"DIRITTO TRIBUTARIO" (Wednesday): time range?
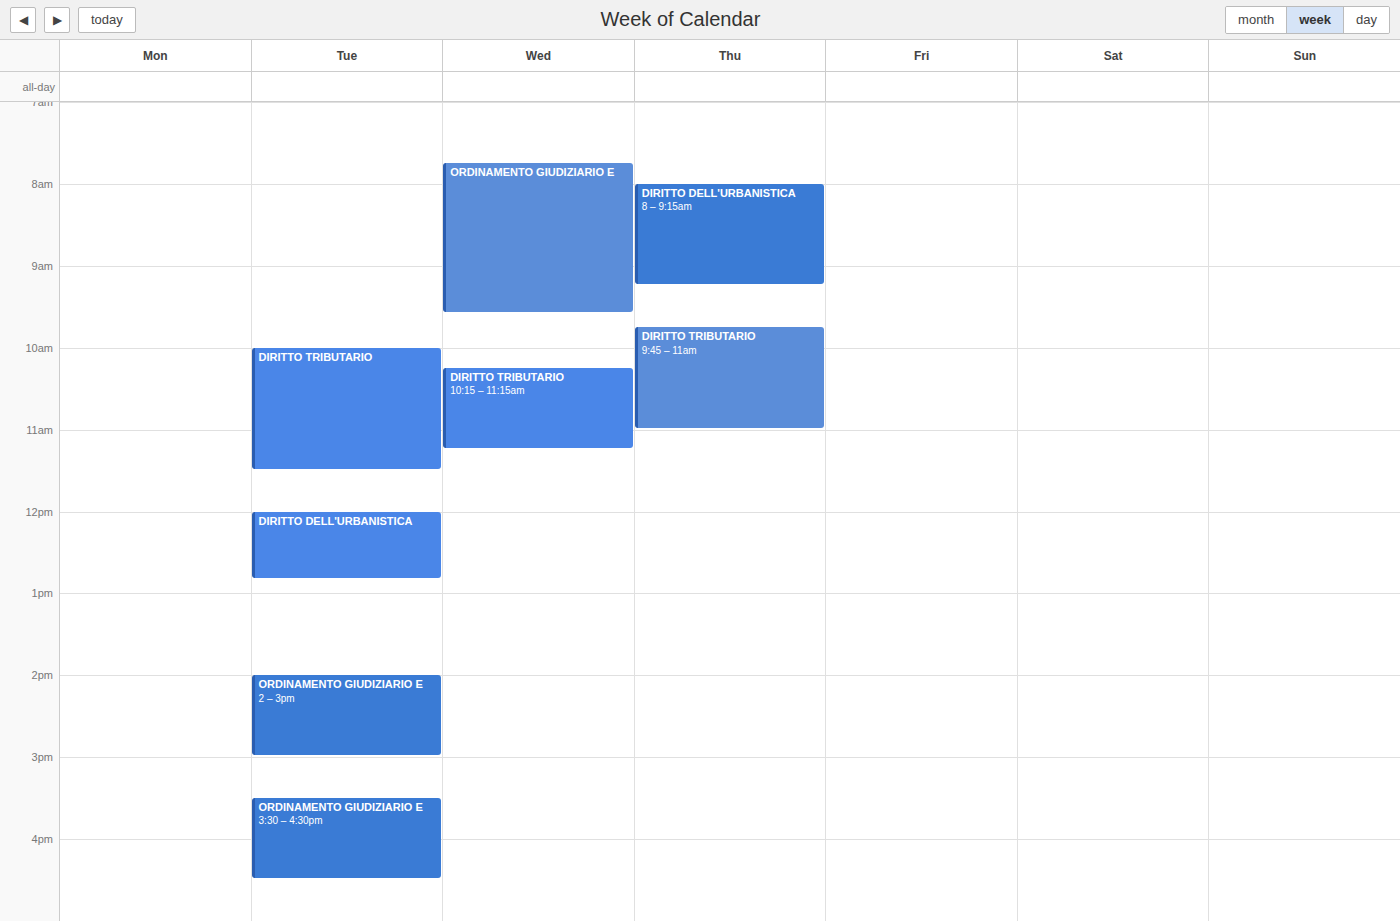
10:15 AM to 11:15 AM